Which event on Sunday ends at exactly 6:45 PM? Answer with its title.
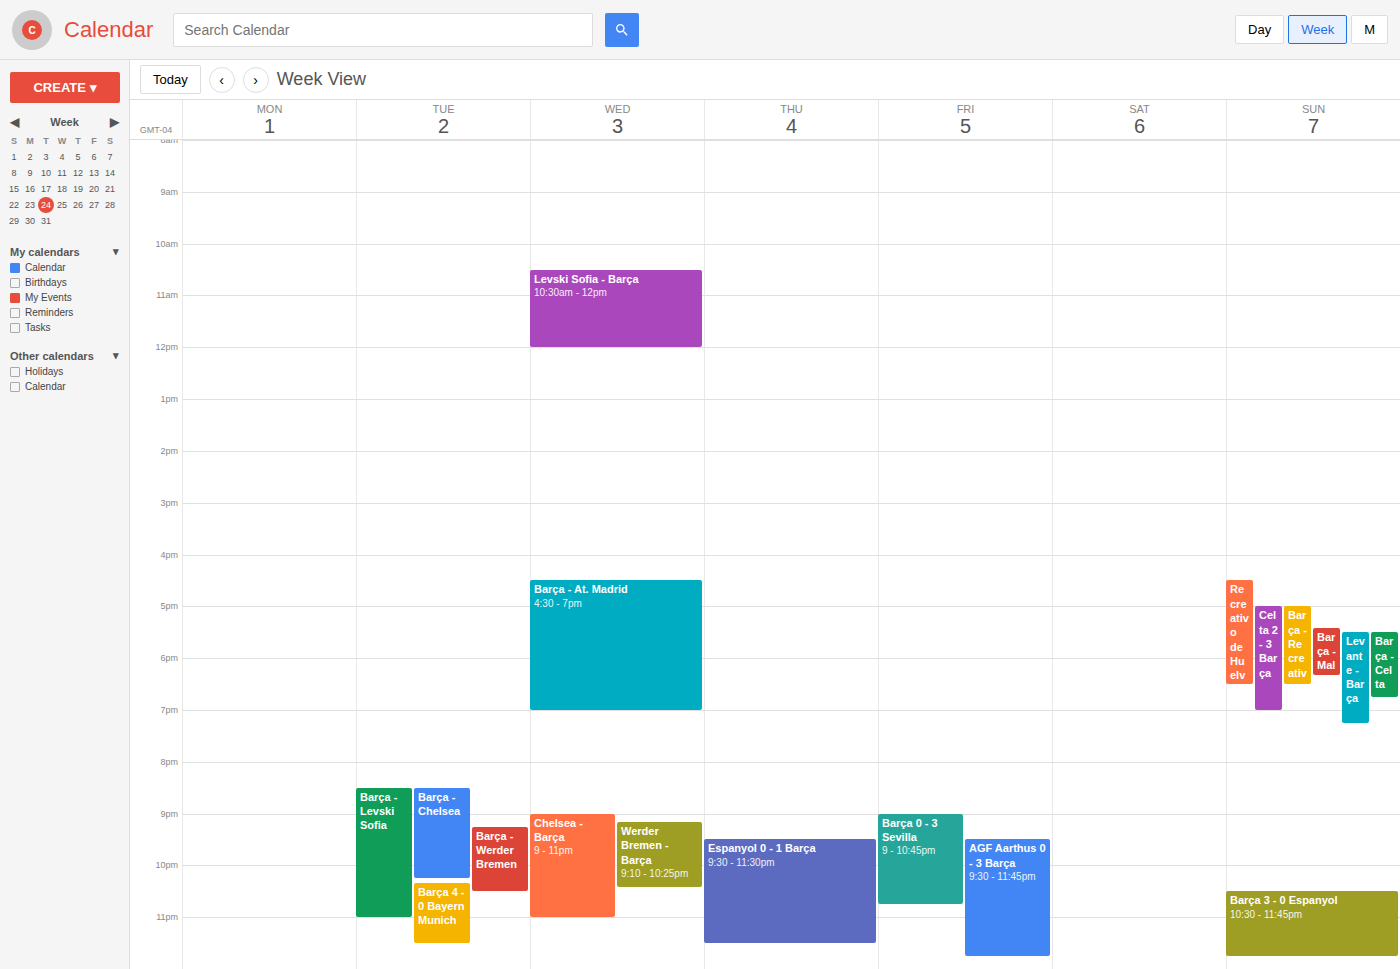
"Barça - Celta"